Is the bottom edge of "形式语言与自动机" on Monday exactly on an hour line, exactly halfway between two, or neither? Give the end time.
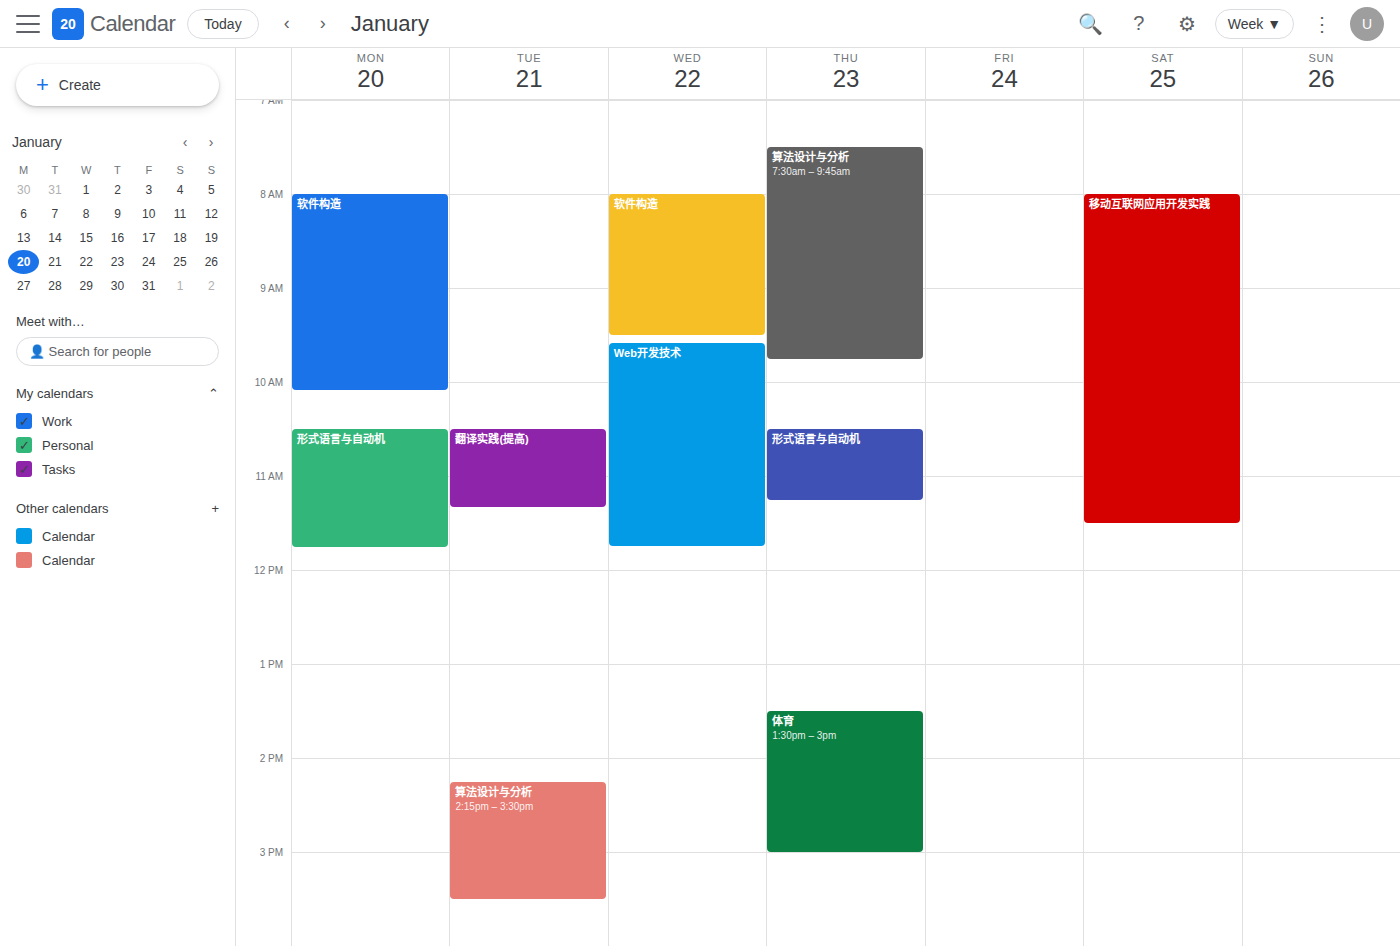
11:45 AM -- neither: three quarters of the way from the 11 AM line to the 12 PM line.